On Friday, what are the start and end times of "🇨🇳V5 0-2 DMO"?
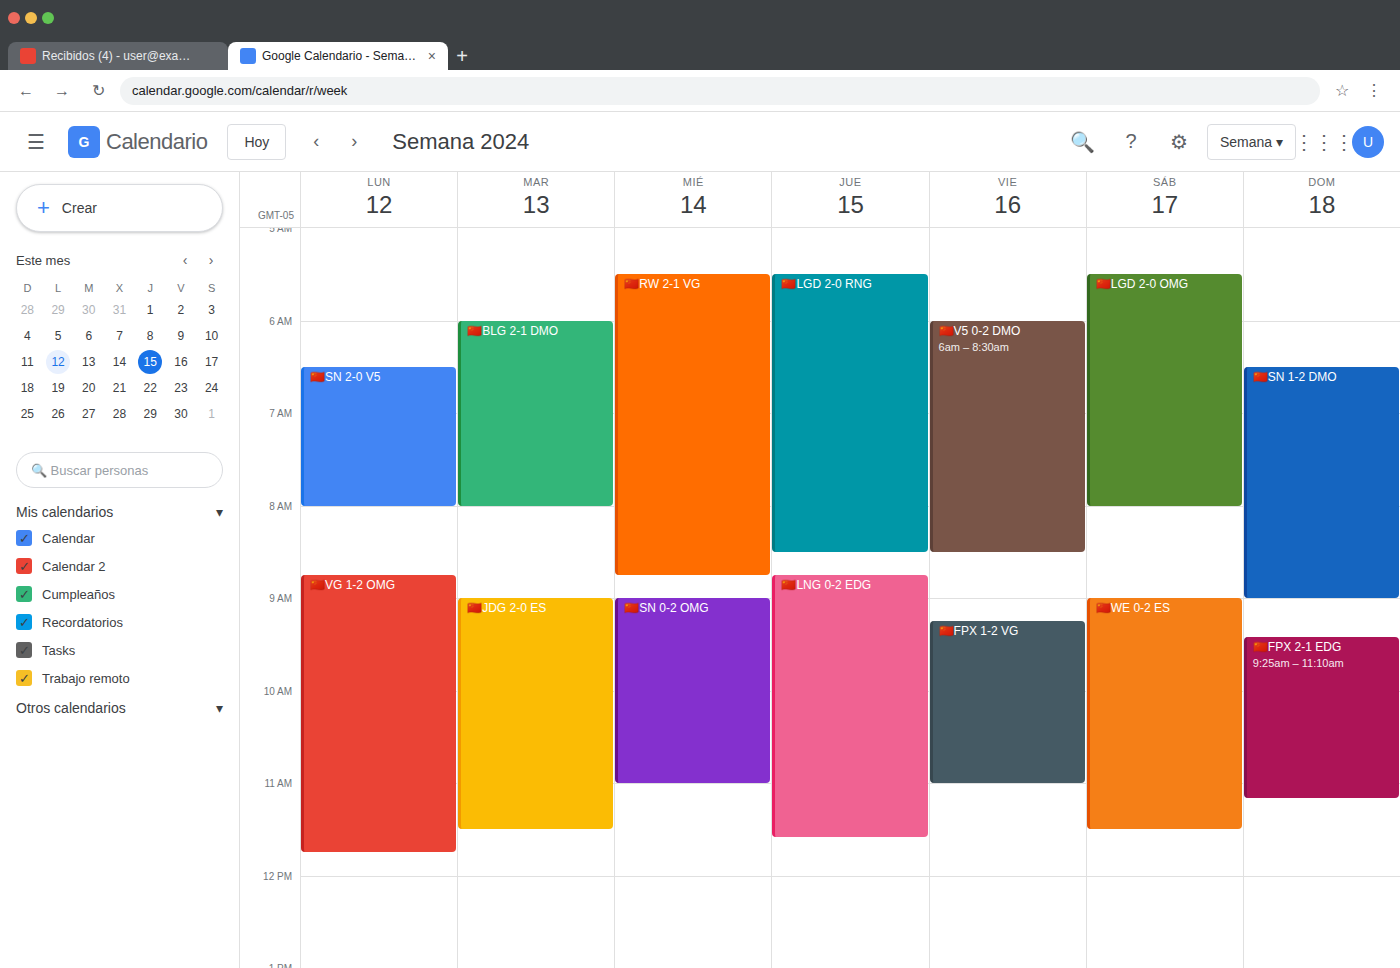
6:00 AM to 8:30 AM